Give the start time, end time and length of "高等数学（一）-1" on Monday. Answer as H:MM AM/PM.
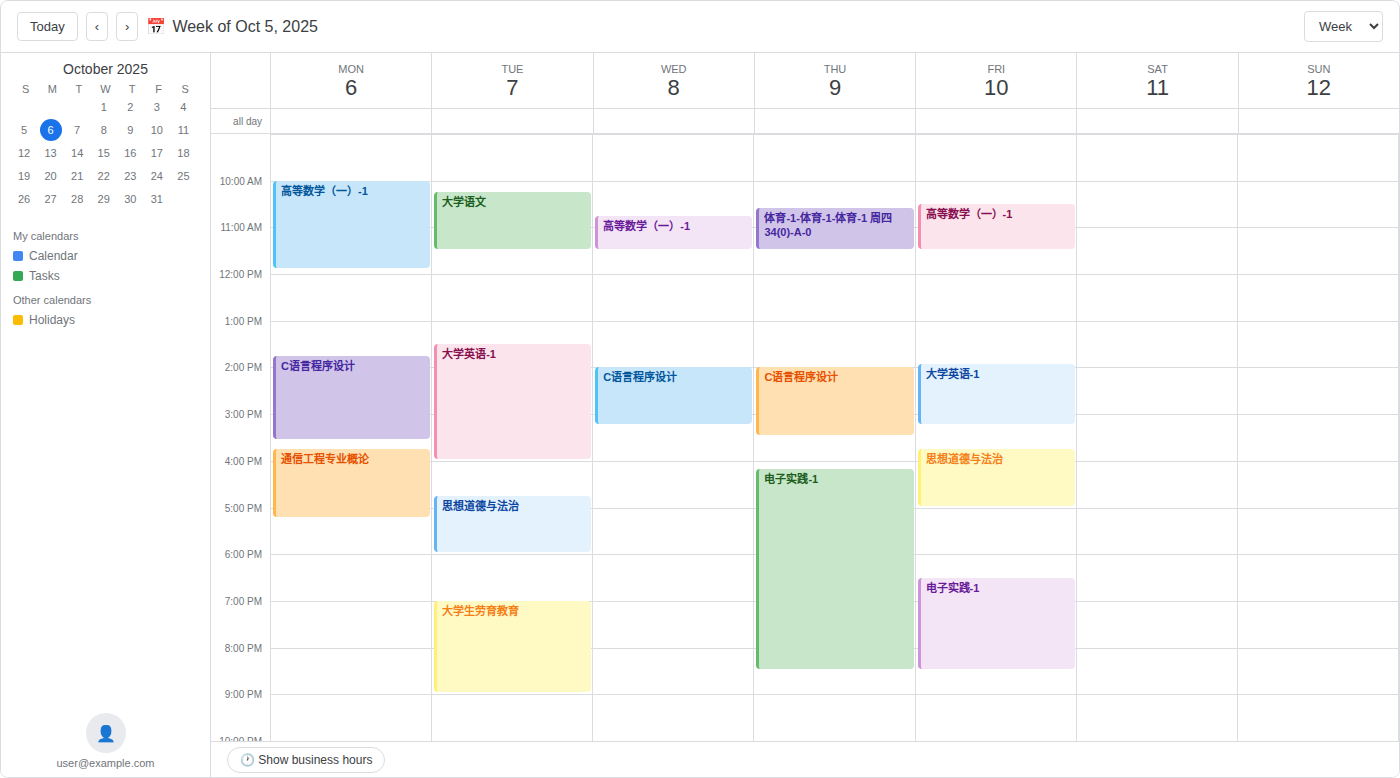
10:00 AM to 11:55 AM, 1 hour 55 minutes